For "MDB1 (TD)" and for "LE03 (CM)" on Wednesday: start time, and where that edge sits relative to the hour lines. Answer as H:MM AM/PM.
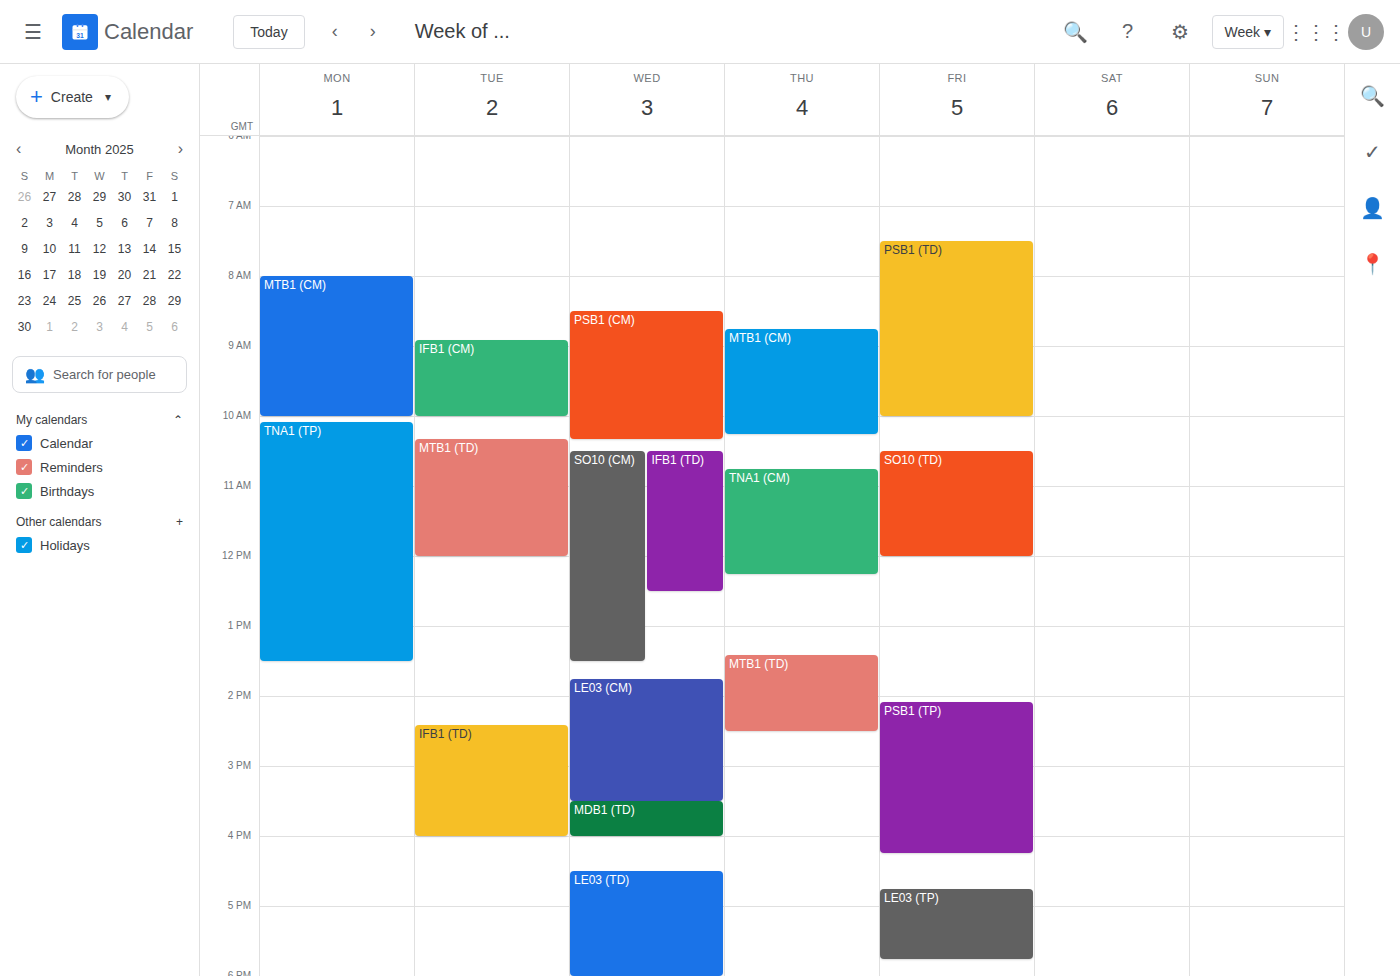
"MDB1 (TD)": 3:30 PM, halfway between the 3 PM and 4 PM lines. "LE03 (CM)": 1:45 PM, neither: three quarters of the way from the 1 PM line to the 2 PM line.